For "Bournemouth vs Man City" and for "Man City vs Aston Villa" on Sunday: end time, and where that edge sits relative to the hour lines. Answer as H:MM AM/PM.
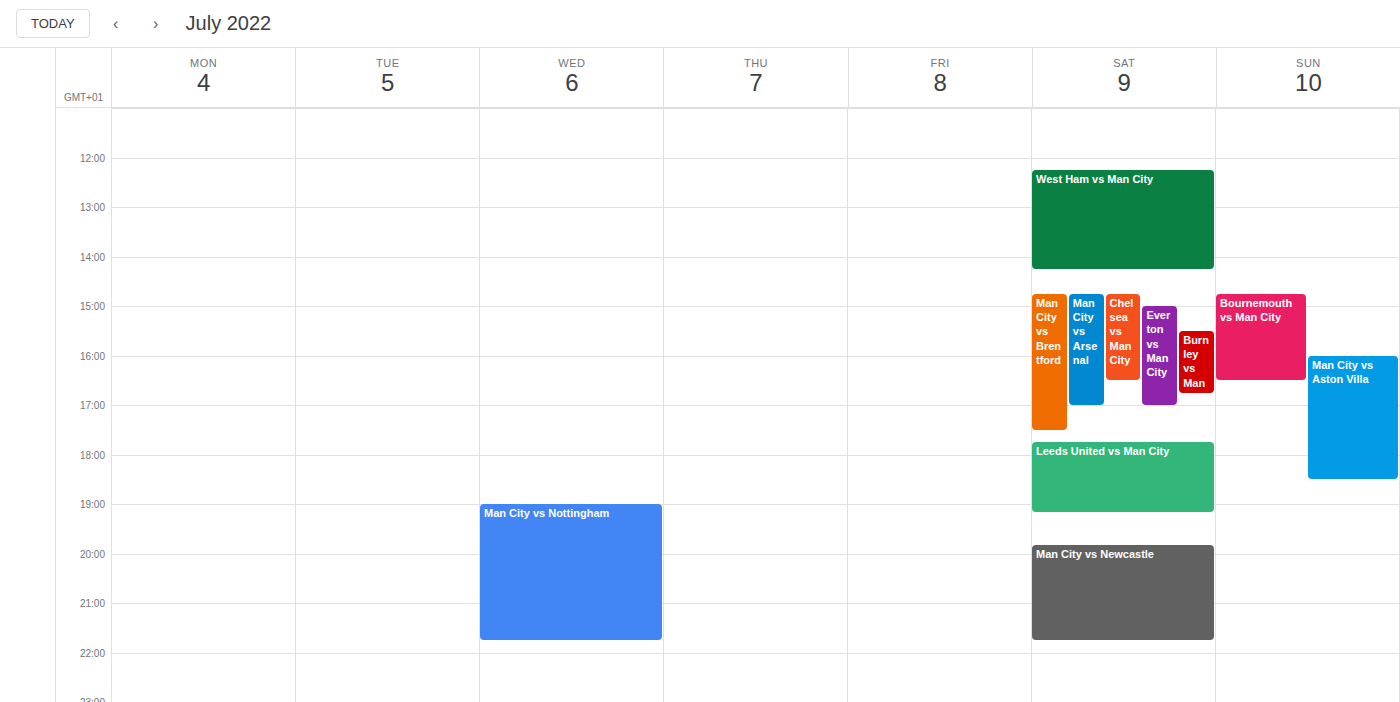
"Bournemouth vs Man City": 4:30 PM, halfway between the 4 PM and 5 PM lines. "Man City vs Aston Villa": 6:30 PM, halfway between the 6 PM and 7 PM lines.